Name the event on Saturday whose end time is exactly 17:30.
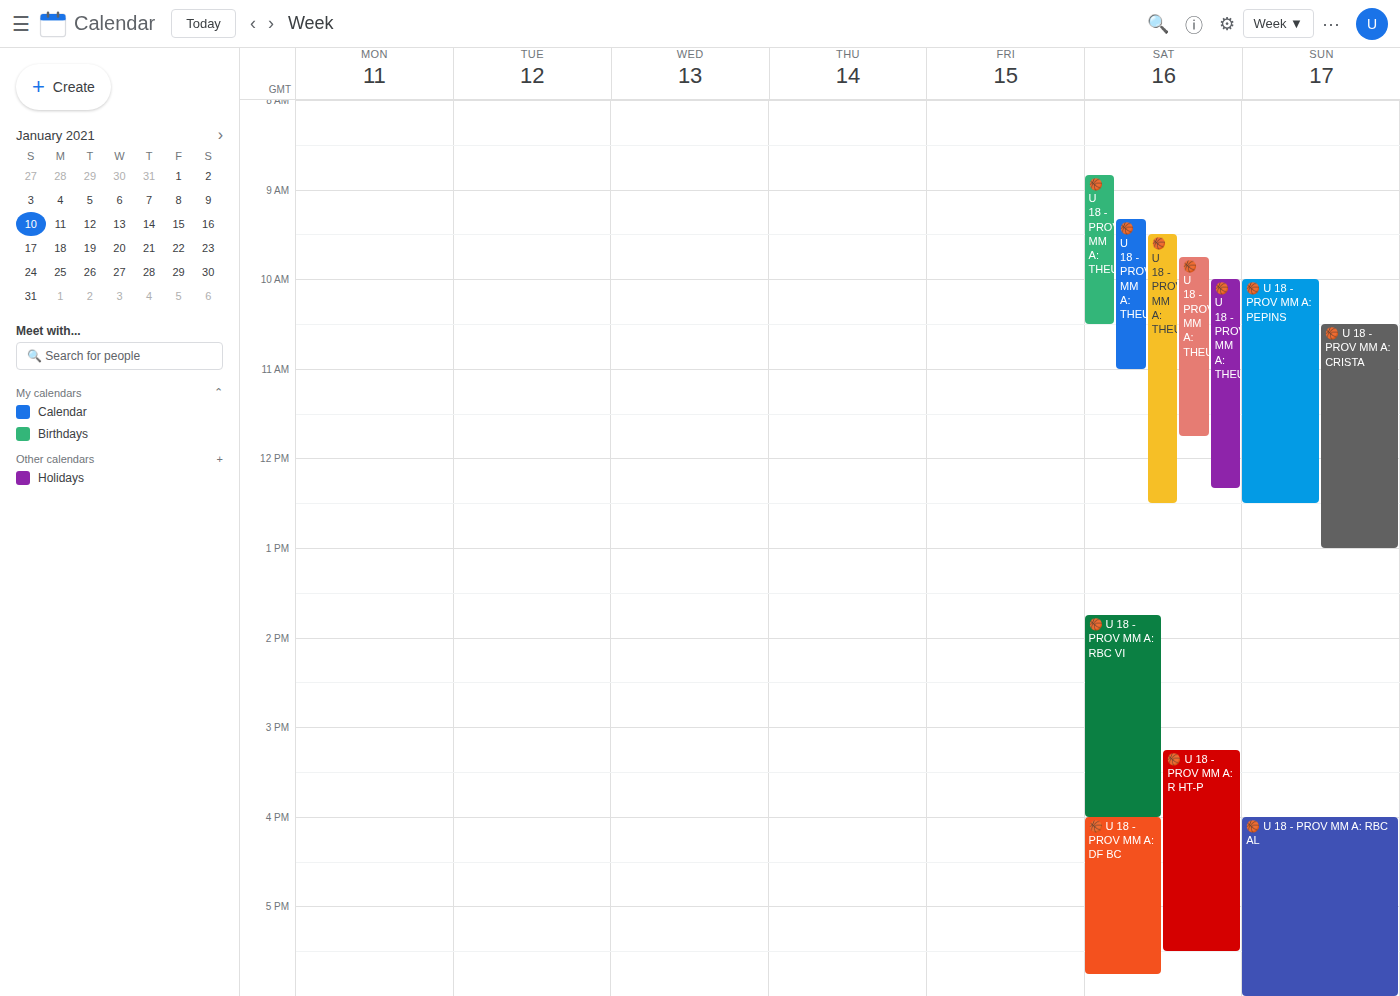
"🏀 U 18 - PROV MM A: R HT-P"